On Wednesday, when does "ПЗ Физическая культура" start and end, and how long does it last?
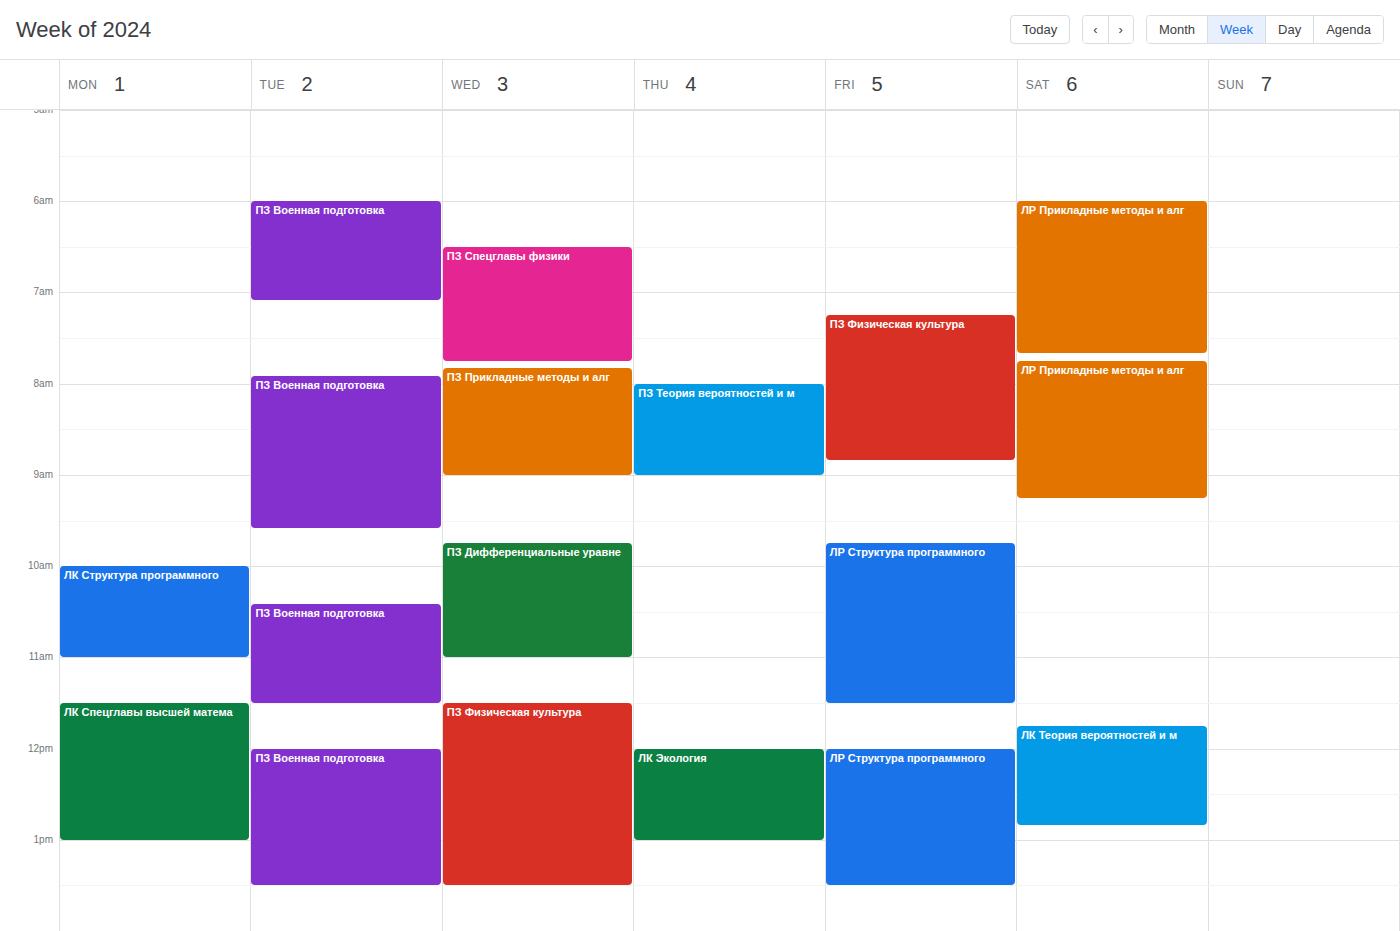
11:30 AM to 1:30 PM, 2 hours